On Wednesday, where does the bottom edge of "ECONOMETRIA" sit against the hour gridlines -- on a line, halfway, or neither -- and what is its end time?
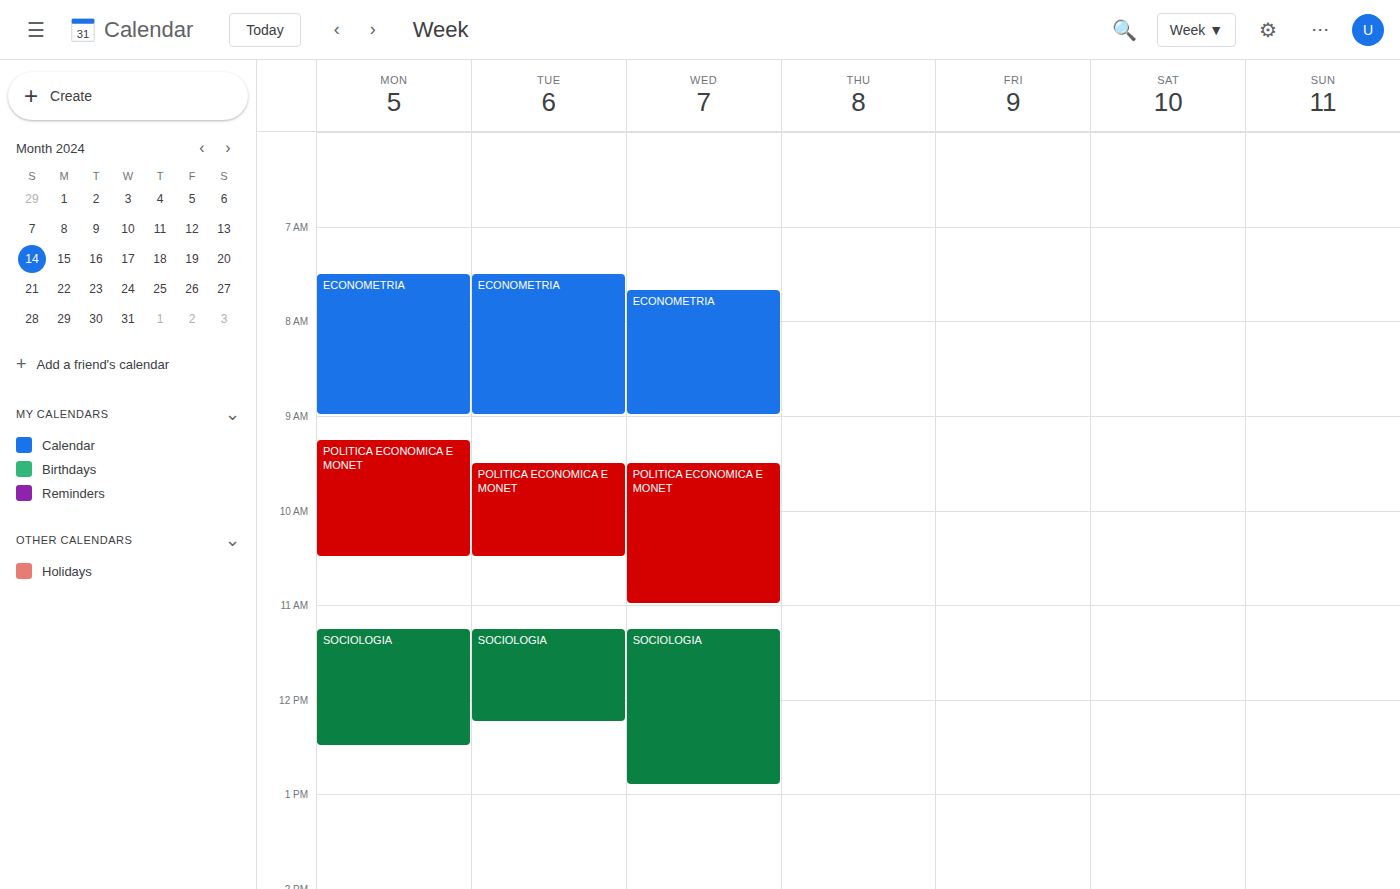
9:00 AM -- exactly on the 9 AM line.